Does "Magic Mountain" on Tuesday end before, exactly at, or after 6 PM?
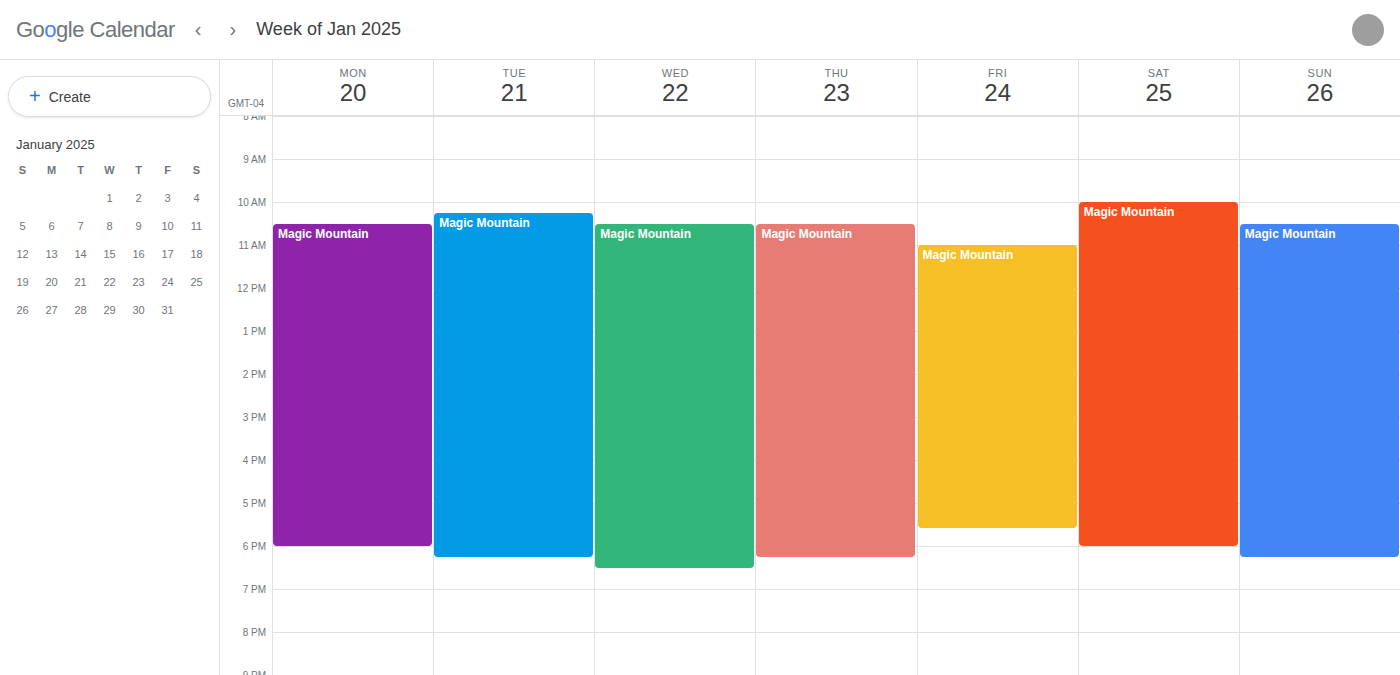
6:15 PM -- after 6 PM, 15 minutes below the 6 PM line.